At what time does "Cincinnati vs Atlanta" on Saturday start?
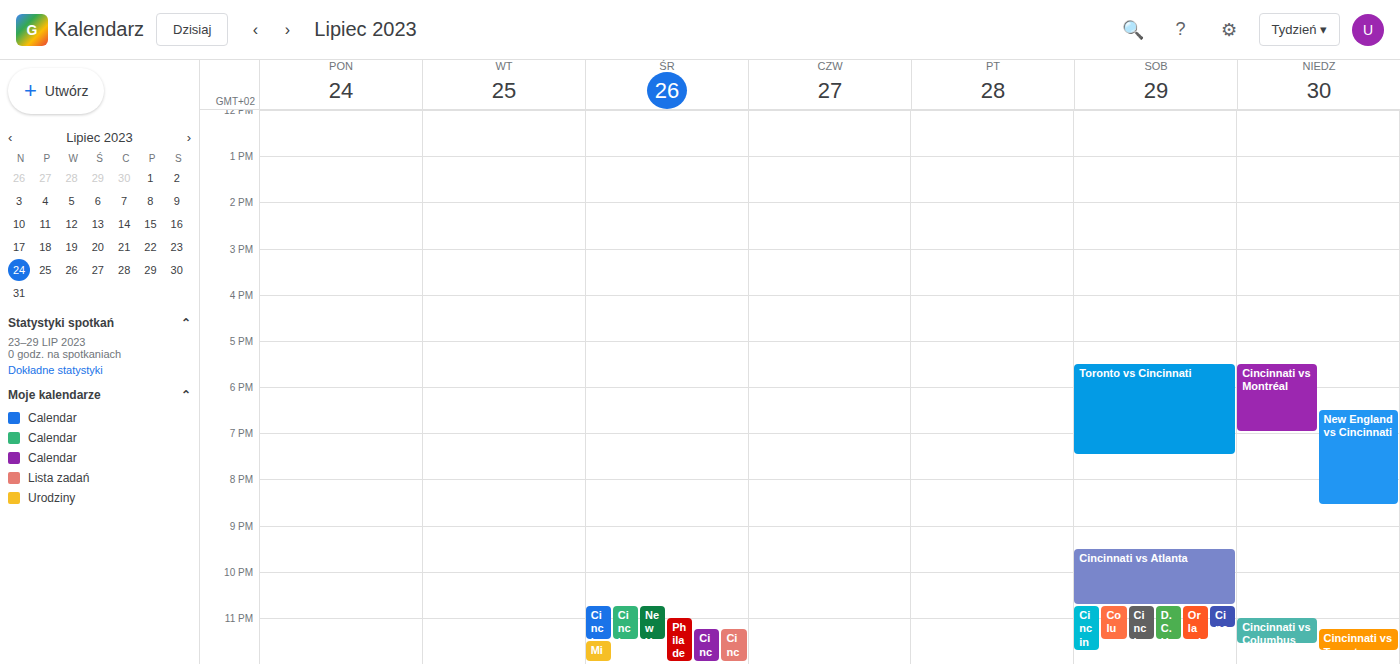
9:30 PM